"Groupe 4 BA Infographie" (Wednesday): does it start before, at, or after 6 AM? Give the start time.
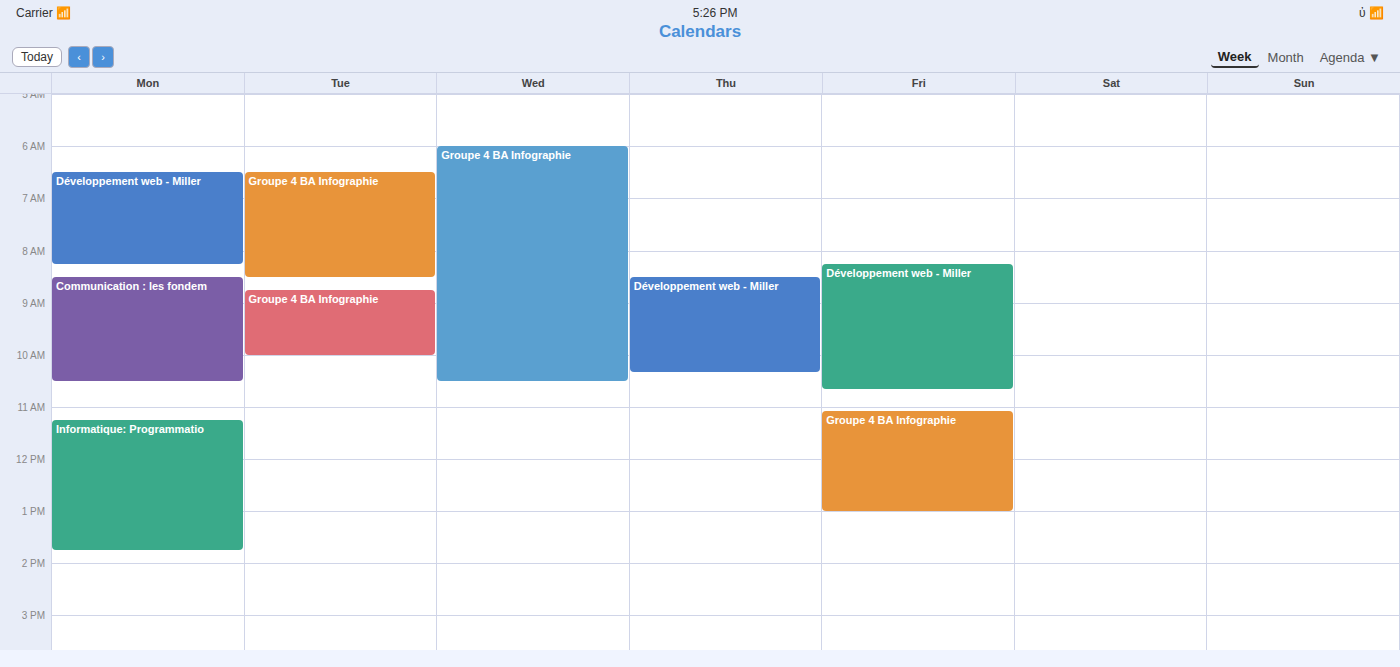
6:00 AM -- exactly at 6 AM, on the 6 AM line.